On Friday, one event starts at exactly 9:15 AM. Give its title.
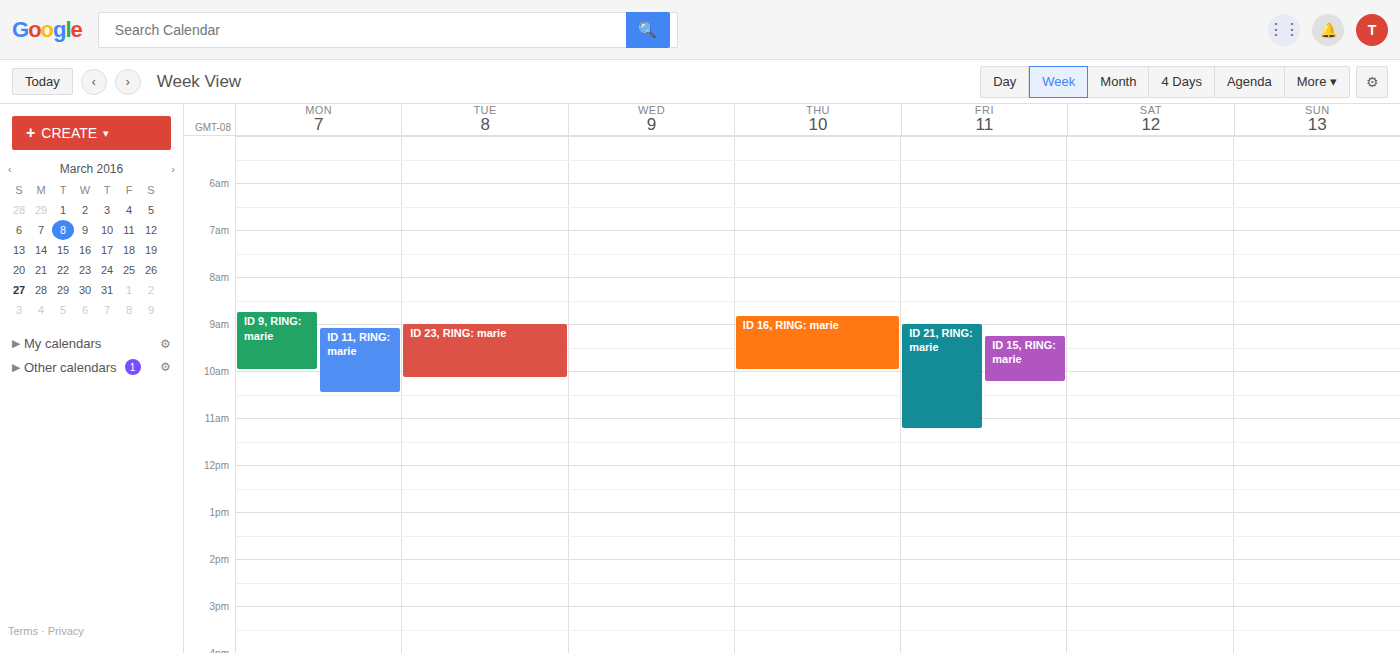
"ID 15, RING: marie"